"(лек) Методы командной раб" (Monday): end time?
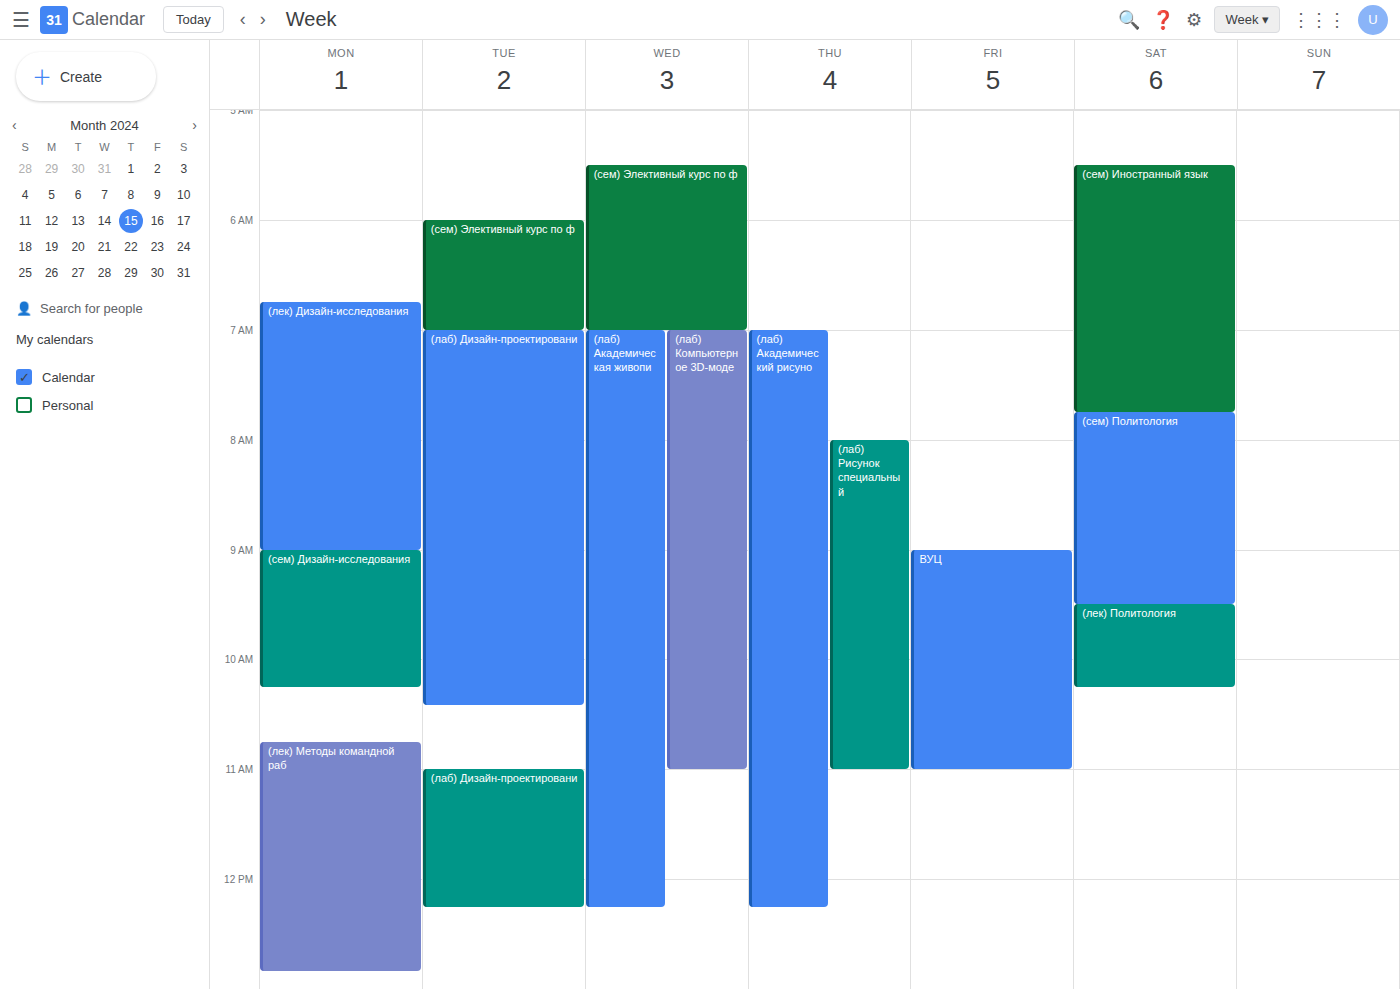
12:50 PM